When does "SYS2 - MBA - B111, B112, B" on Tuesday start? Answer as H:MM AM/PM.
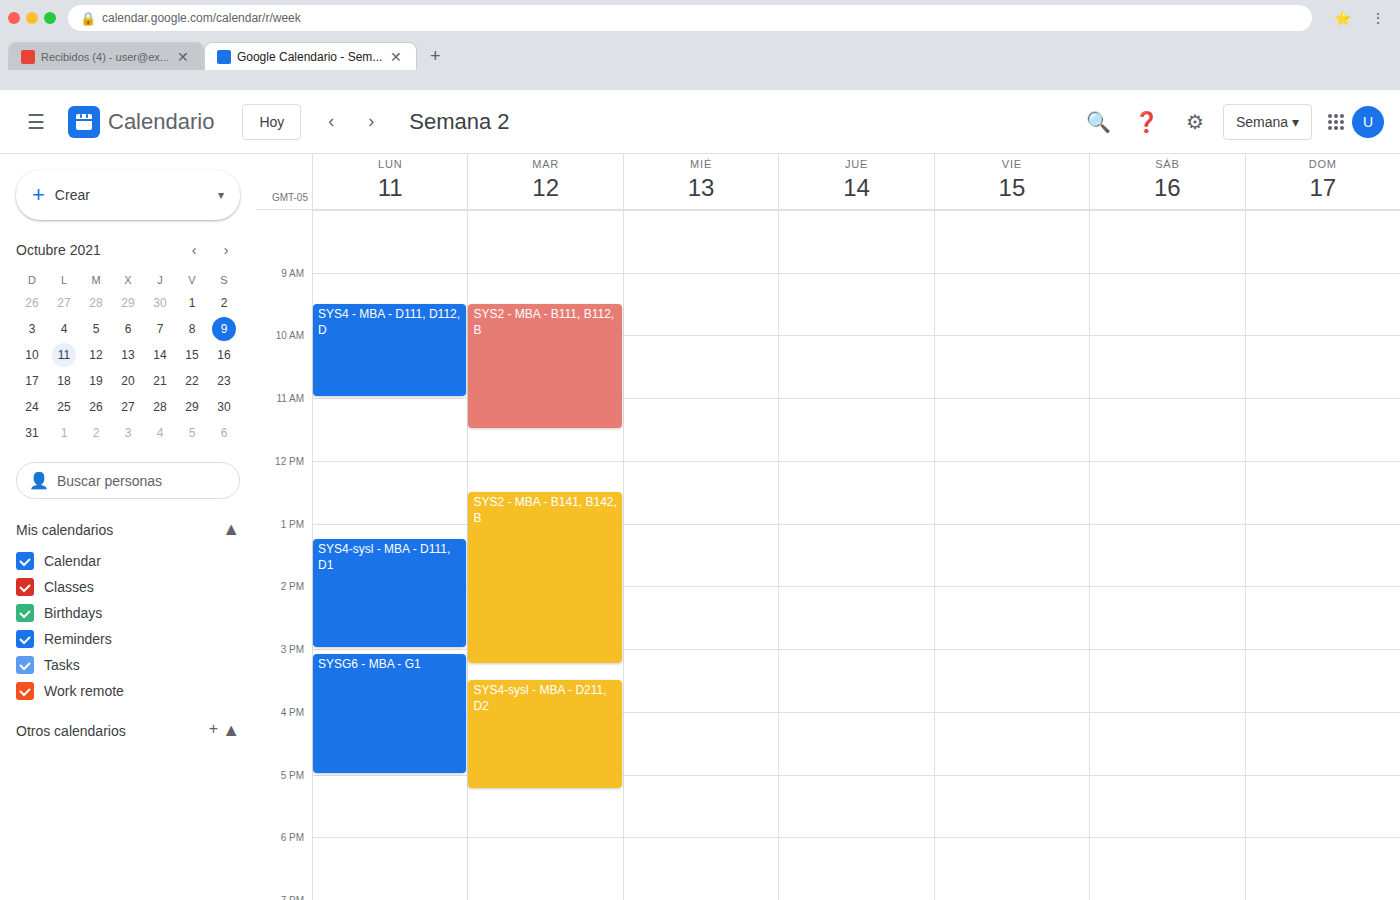
9:30 AM